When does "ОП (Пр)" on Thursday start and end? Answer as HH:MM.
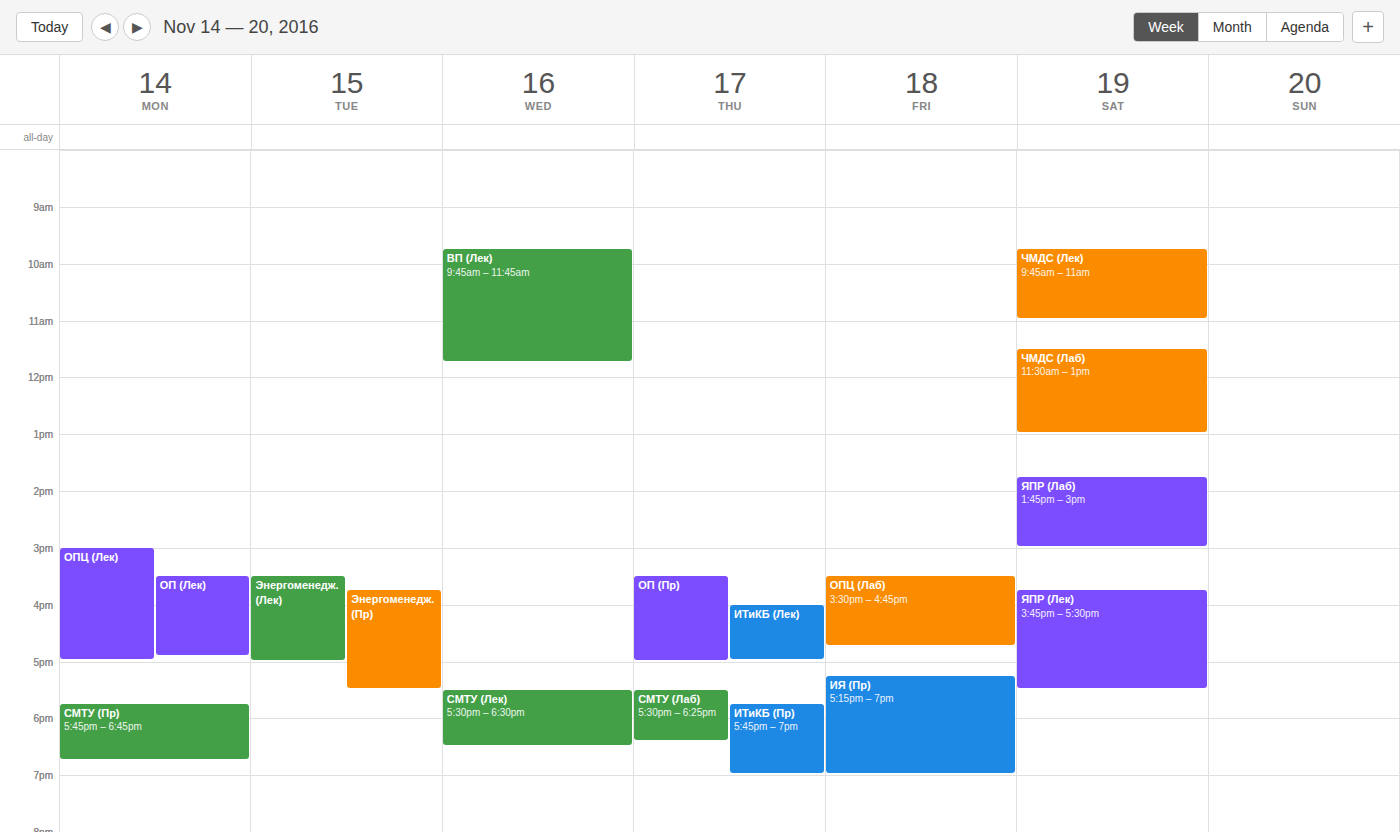
15:30 to 17:00